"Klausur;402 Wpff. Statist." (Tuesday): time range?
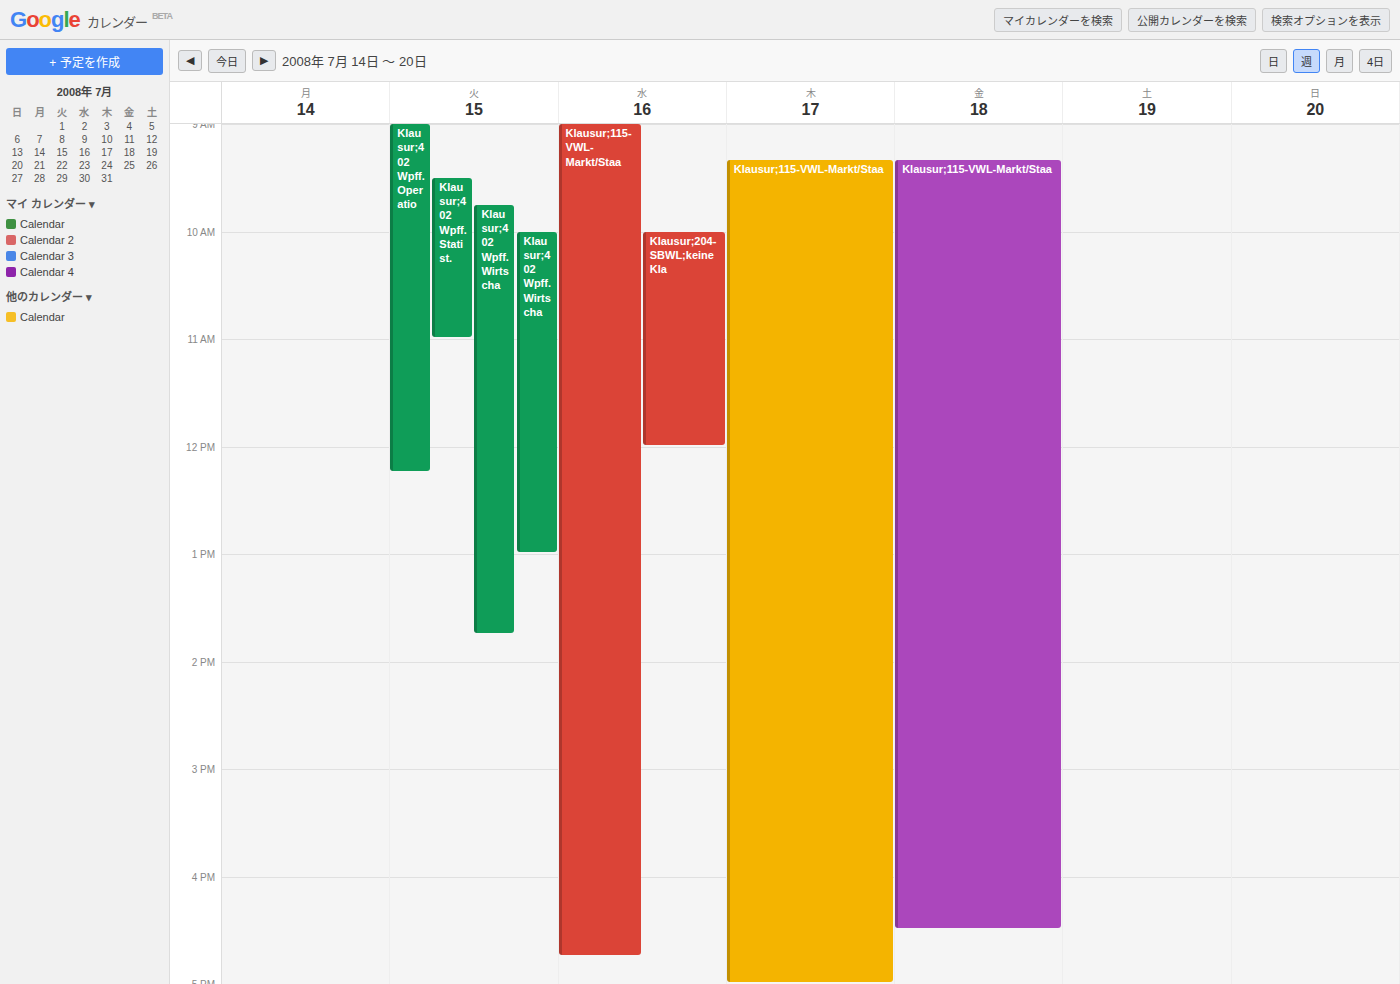
9:30 AM to 11:00 AM